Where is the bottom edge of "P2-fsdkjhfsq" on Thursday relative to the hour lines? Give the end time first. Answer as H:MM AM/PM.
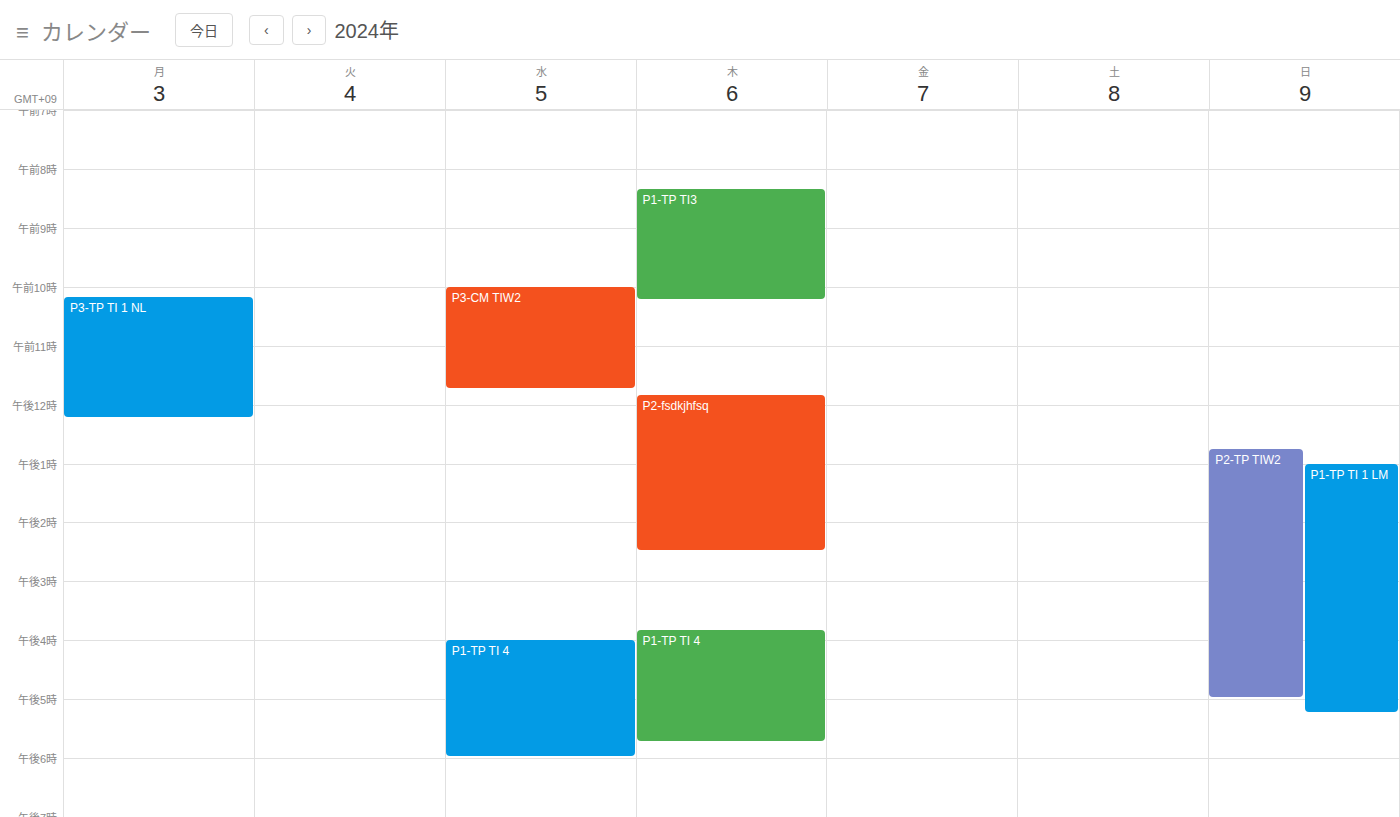
2:30 PM -- halfway between the 2 PM and 3 PM lines.